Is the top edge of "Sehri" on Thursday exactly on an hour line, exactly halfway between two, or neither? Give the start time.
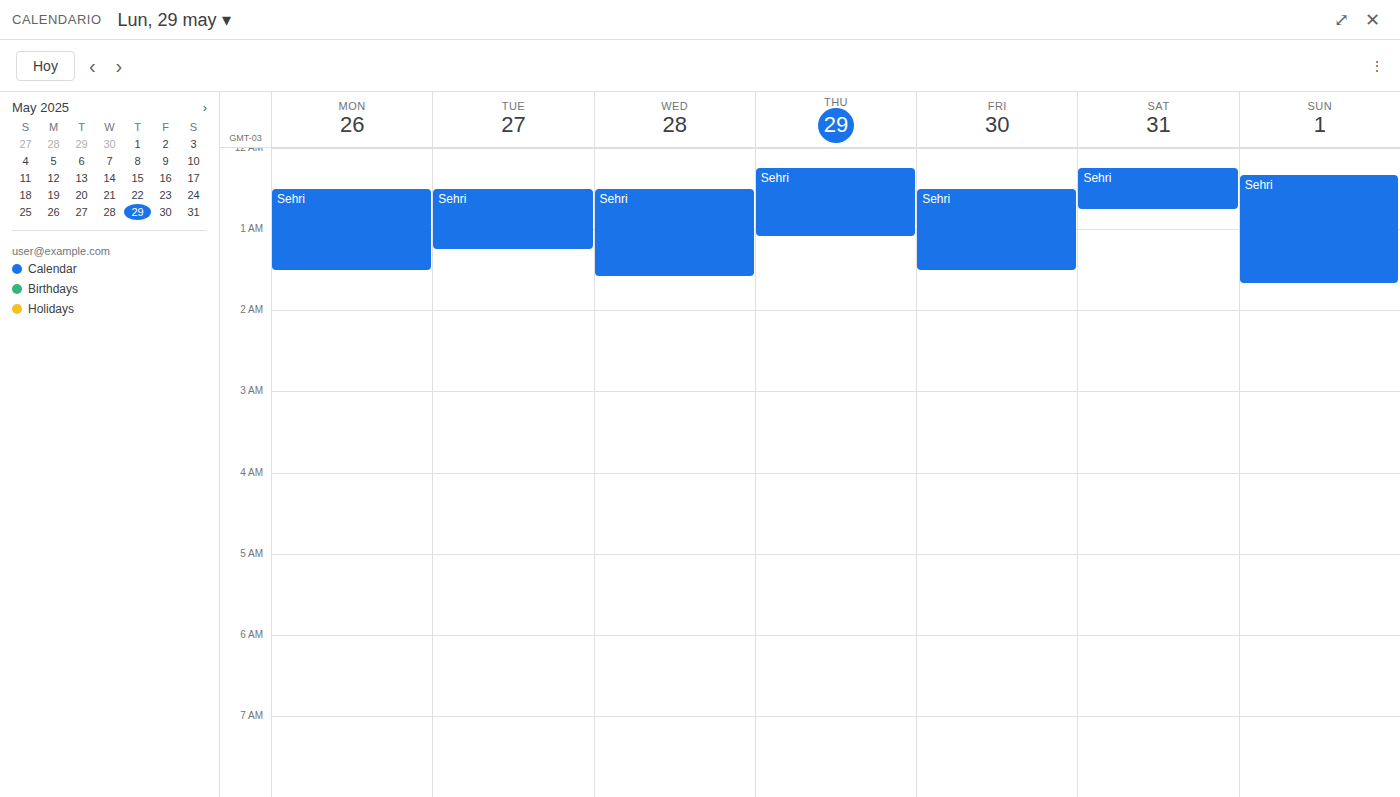
12:15 AM -- neither: a quarter of the way from the 12 AM line to the 1 AM line.